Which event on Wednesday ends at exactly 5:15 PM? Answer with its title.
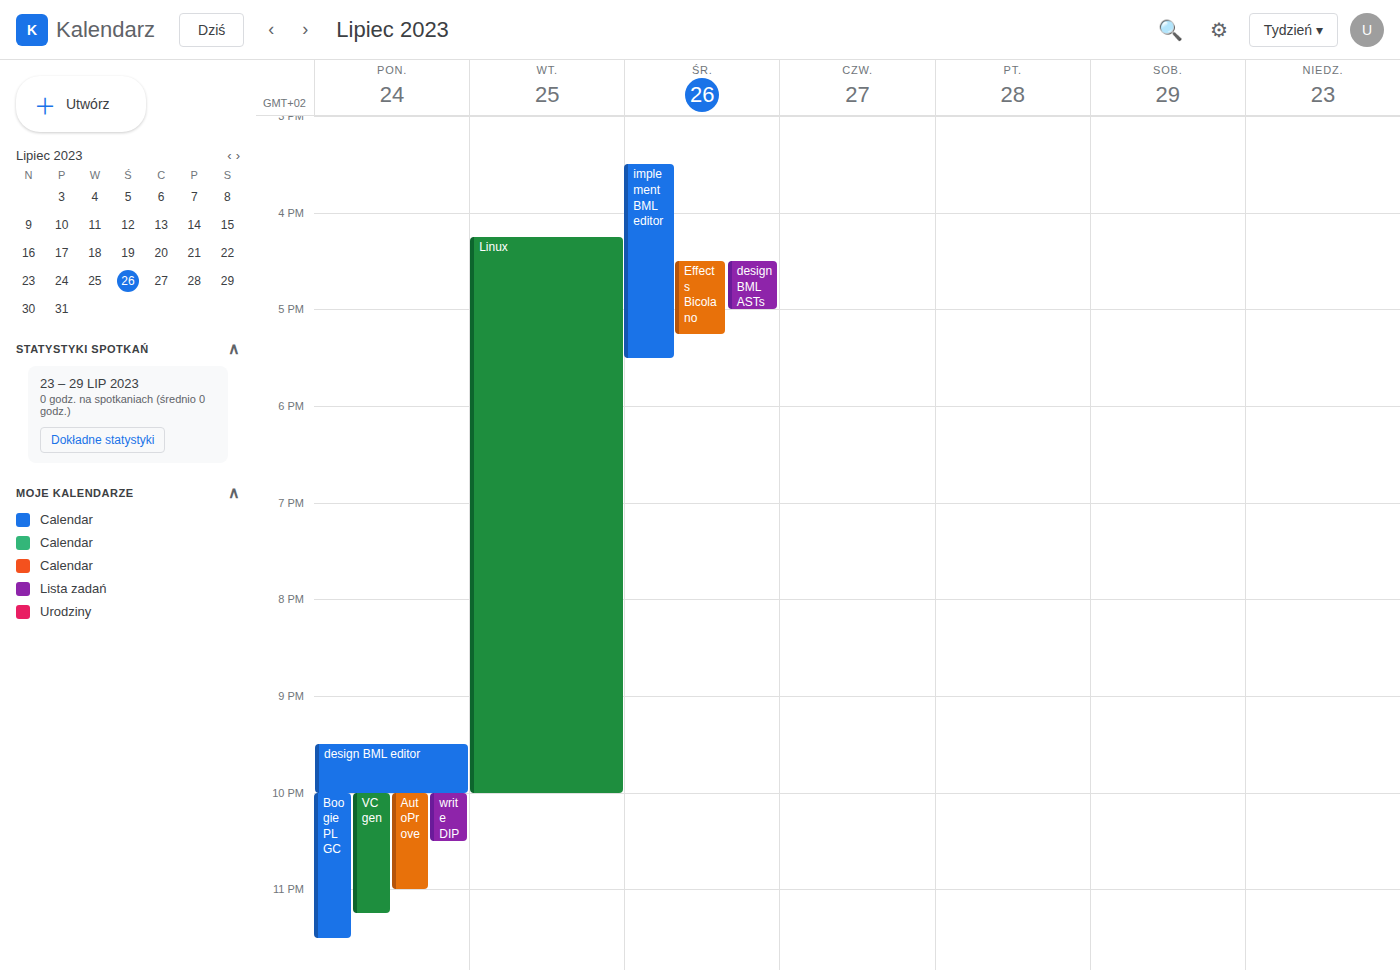
"Effects Bicolano"